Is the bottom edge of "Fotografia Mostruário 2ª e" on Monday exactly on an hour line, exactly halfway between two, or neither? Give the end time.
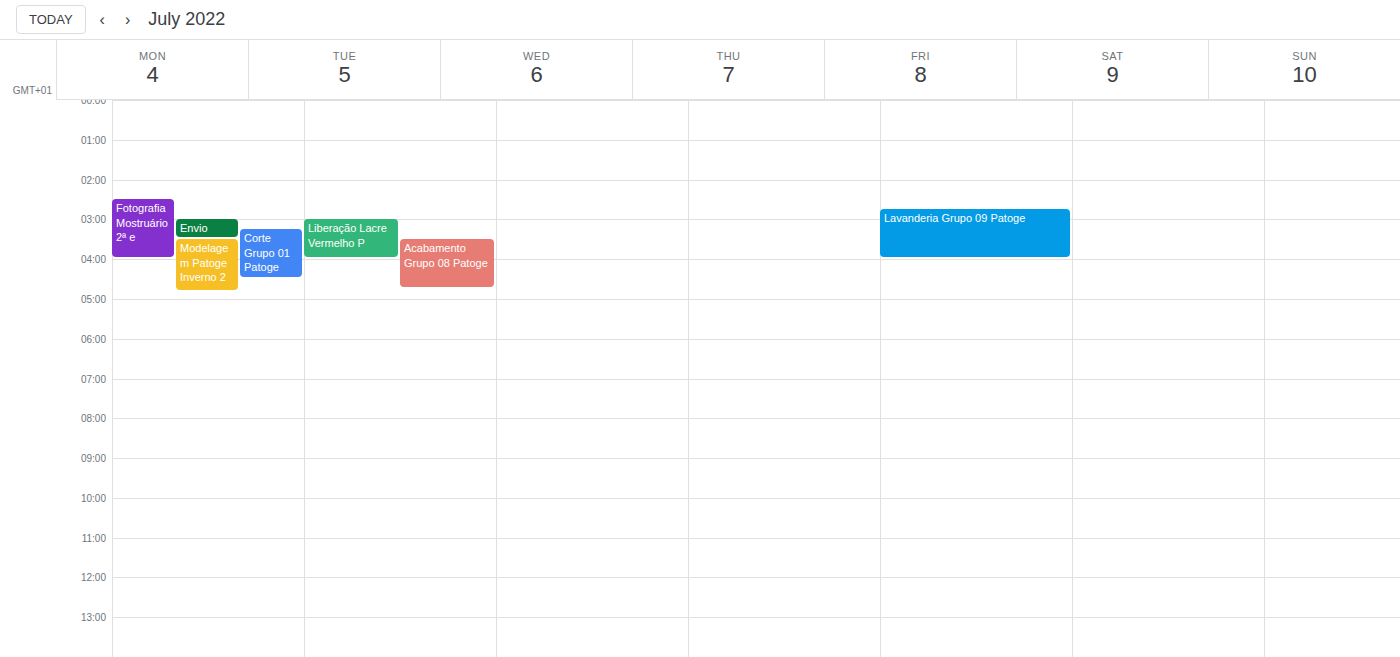
4:00 AM -- exactly on the 4 AM line.